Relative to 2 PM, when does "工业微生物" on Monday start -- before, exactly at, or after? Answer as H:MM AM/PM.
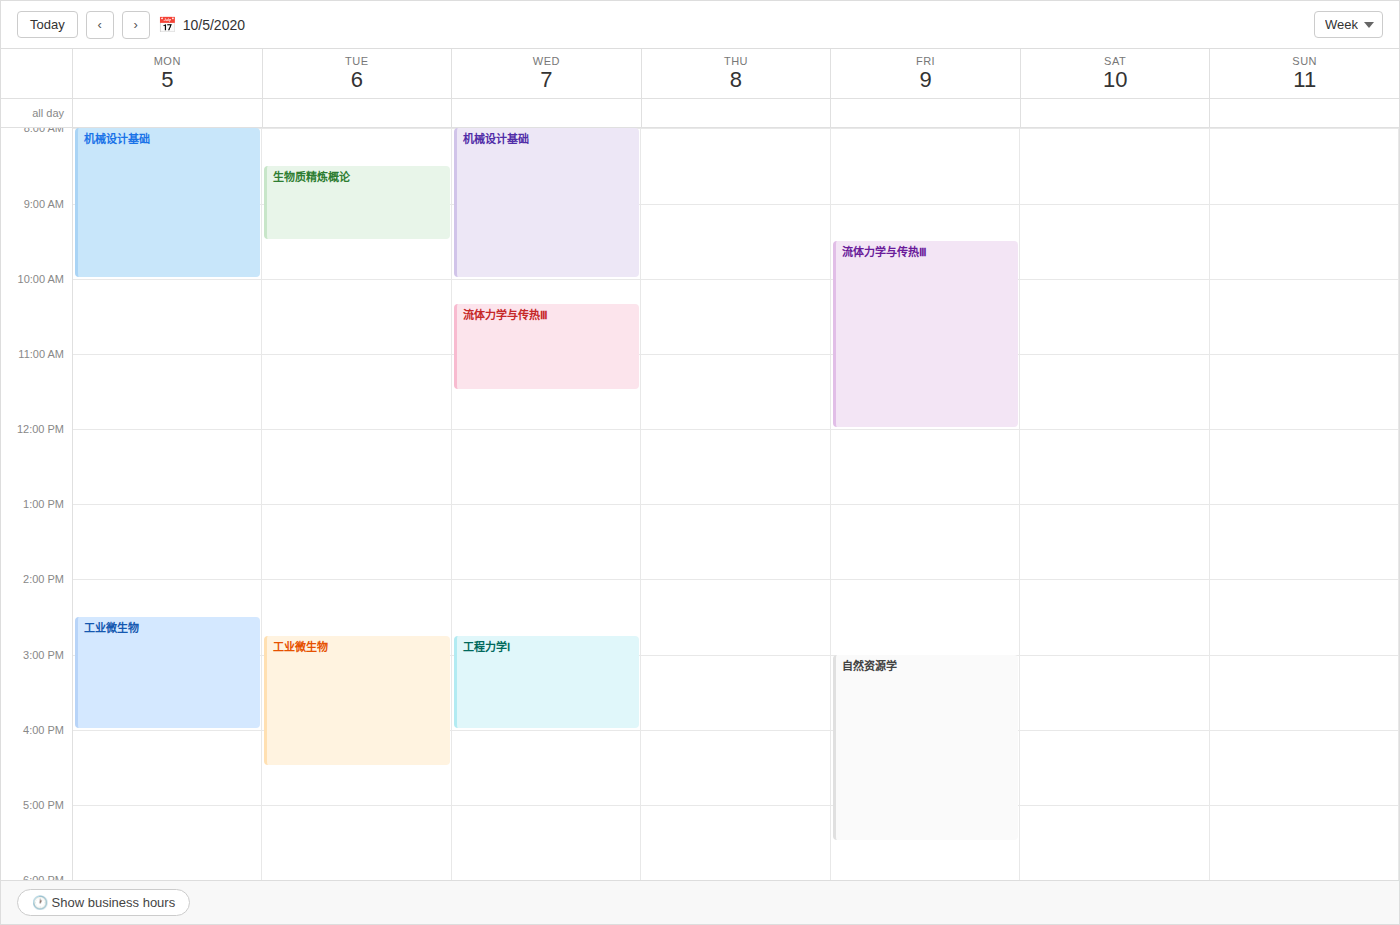
2:30 PM -- after 2 PM, 30 minutes below the 2 PM line.